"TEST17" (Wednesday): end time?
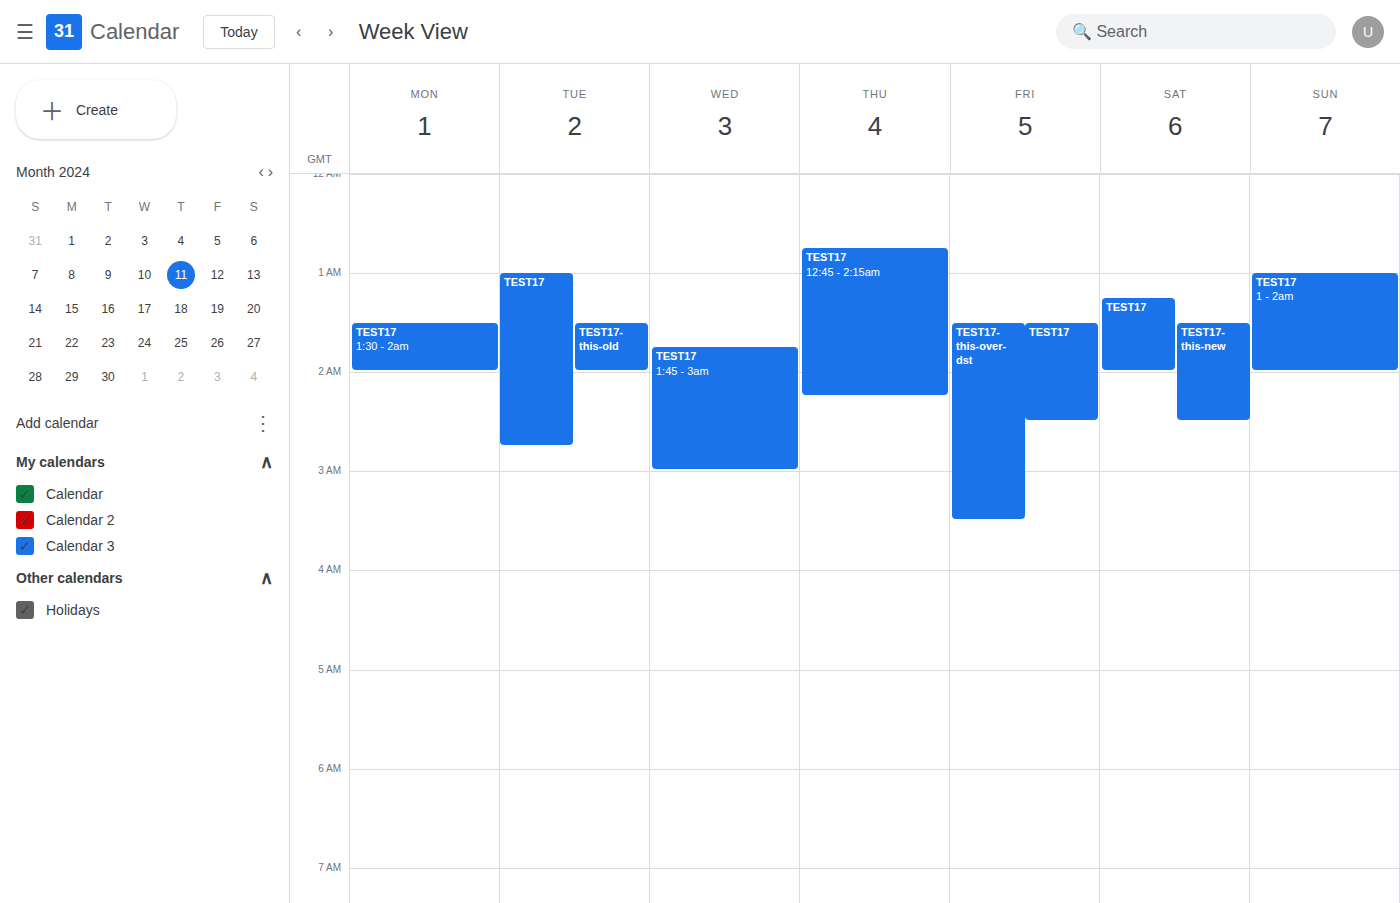
3:00 AM